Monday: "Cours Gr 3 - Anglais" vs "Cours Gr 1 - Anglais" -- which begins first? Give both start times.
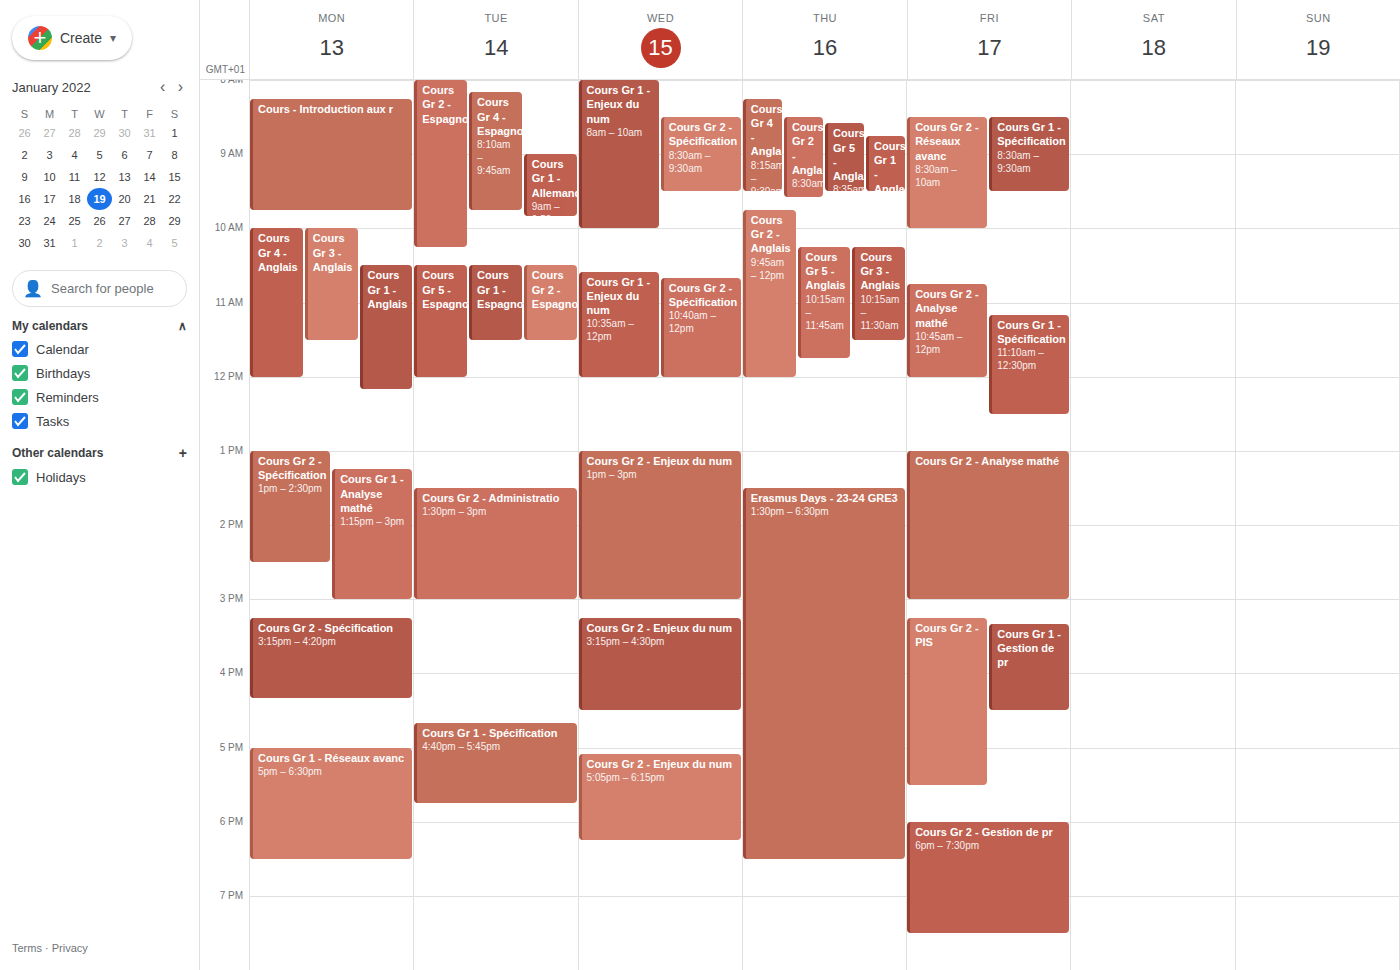
"Cours Gr 3 - Anglais" 10:00 AM; "Cours Gr 1 - Anglais" 10:30 AM.